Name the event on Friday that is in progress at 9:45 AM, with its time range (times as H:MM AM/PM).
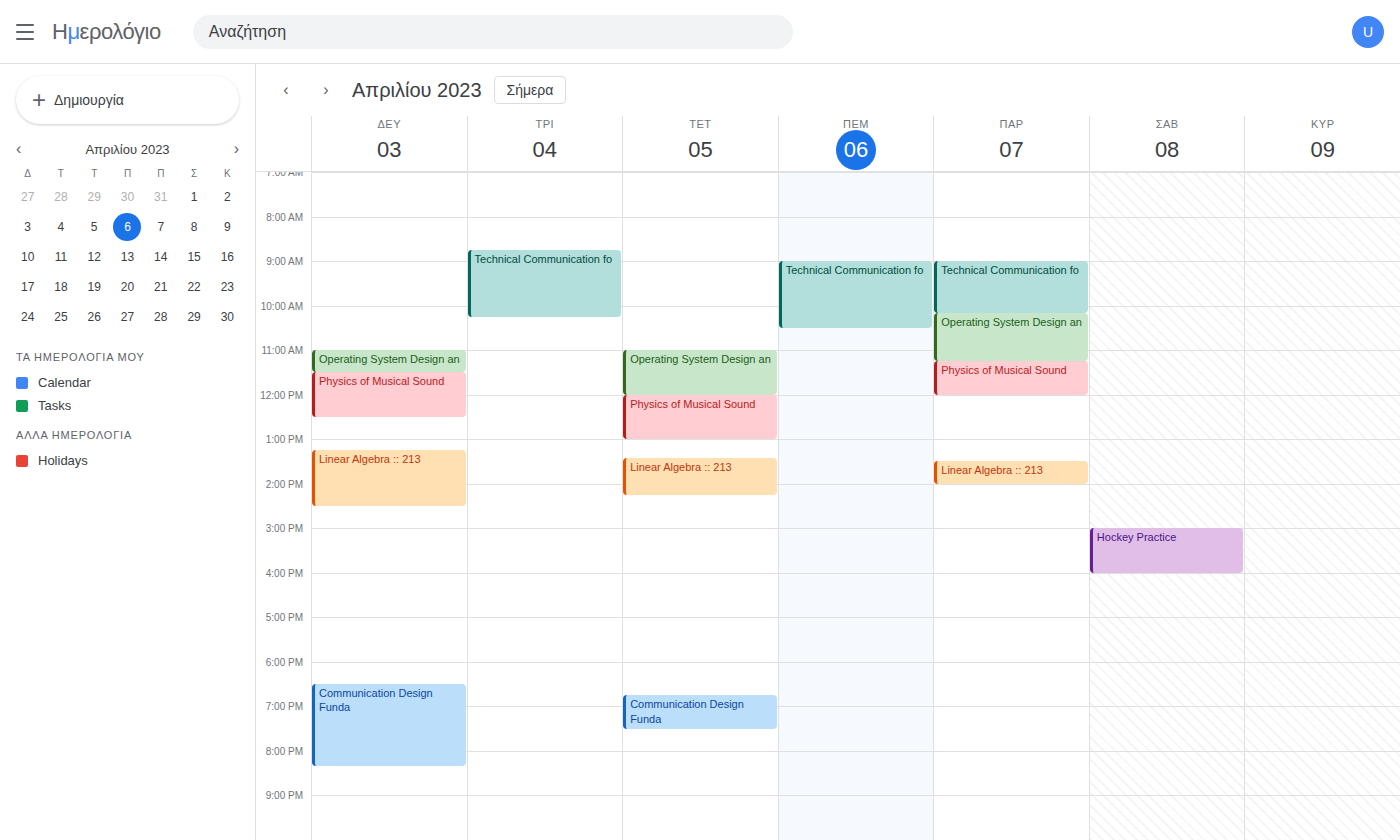
"Technical Communication fo", 9:00 AM to 10:10 AM